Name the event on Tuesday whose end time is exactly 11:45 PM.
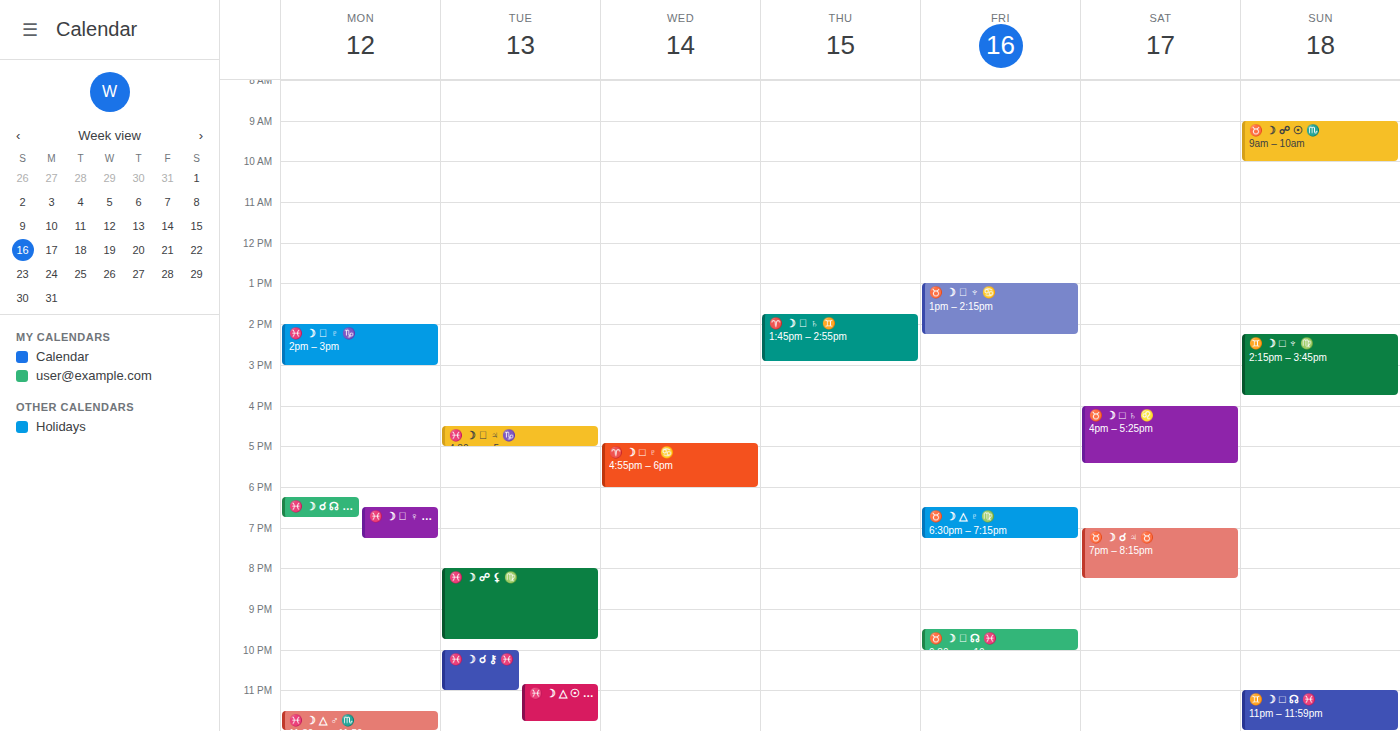
"♓️ ☽ △ ☉ ♏️"